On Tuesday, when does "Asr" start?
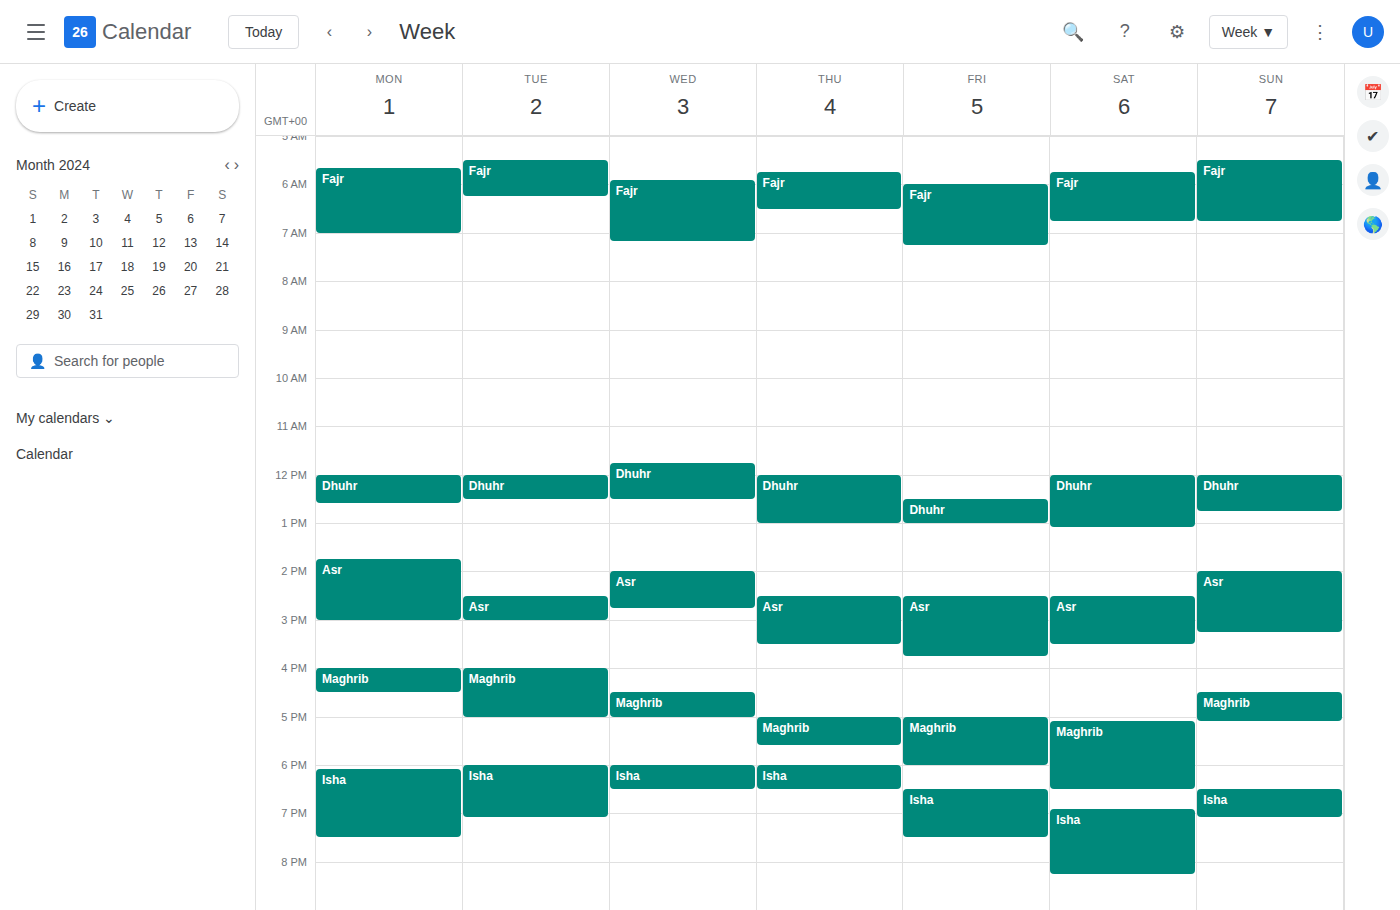
2:30 PM